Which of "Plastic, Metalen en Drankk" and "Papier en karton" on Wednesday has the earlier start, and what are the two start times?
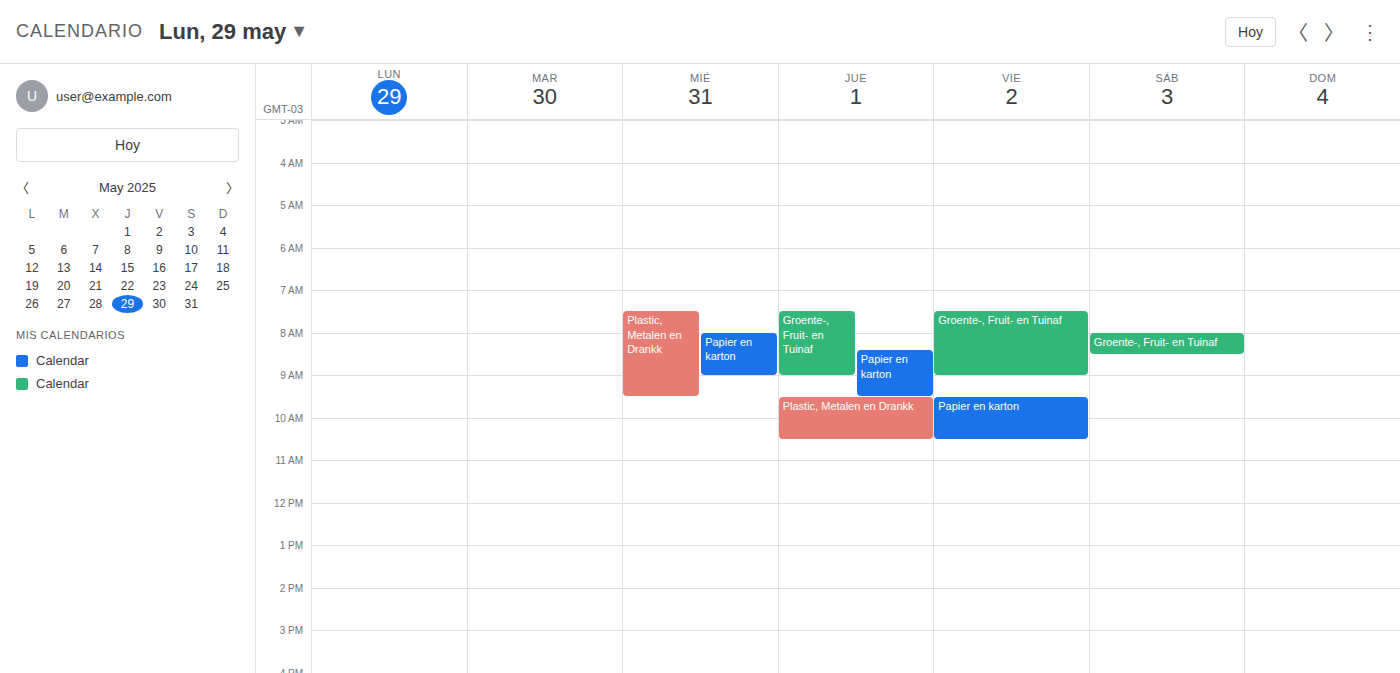
"Plastic, Metalen en Drankk" 07:30; "Papier en karton" 08:00.